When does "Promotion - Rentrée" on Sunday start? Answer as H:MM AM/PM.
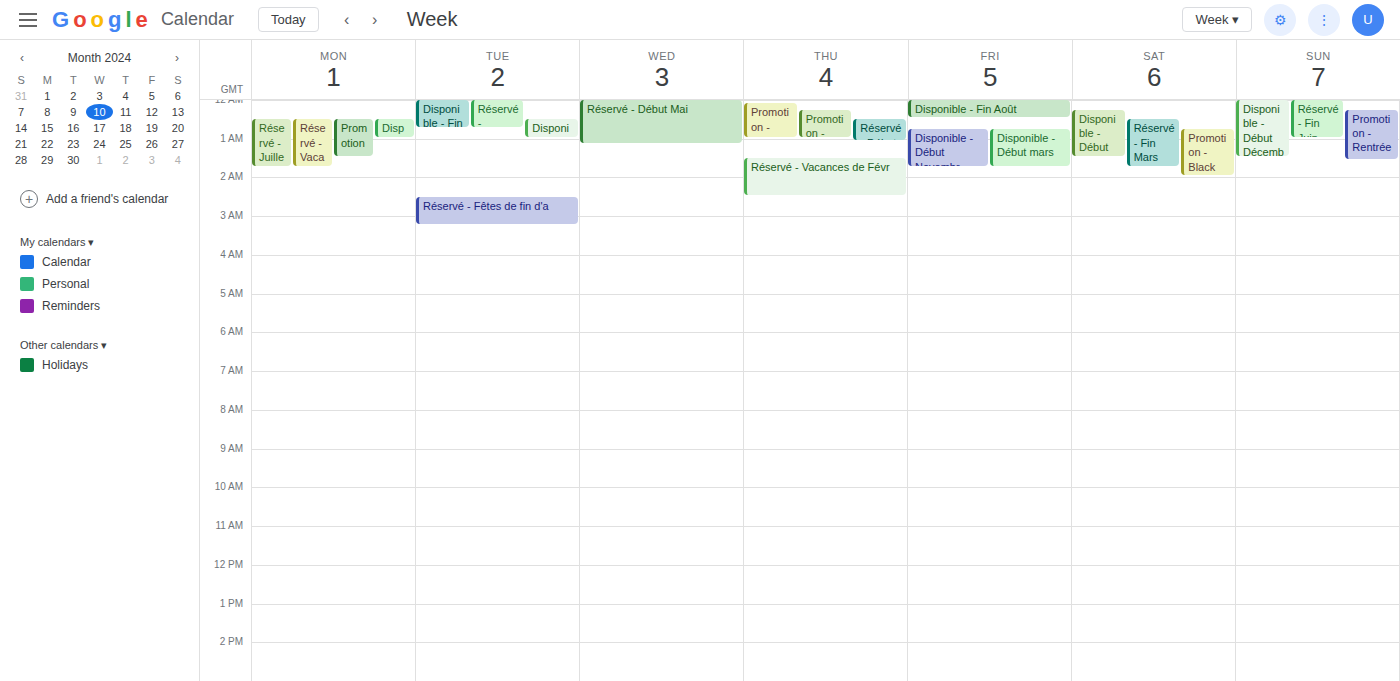
12:15 AM